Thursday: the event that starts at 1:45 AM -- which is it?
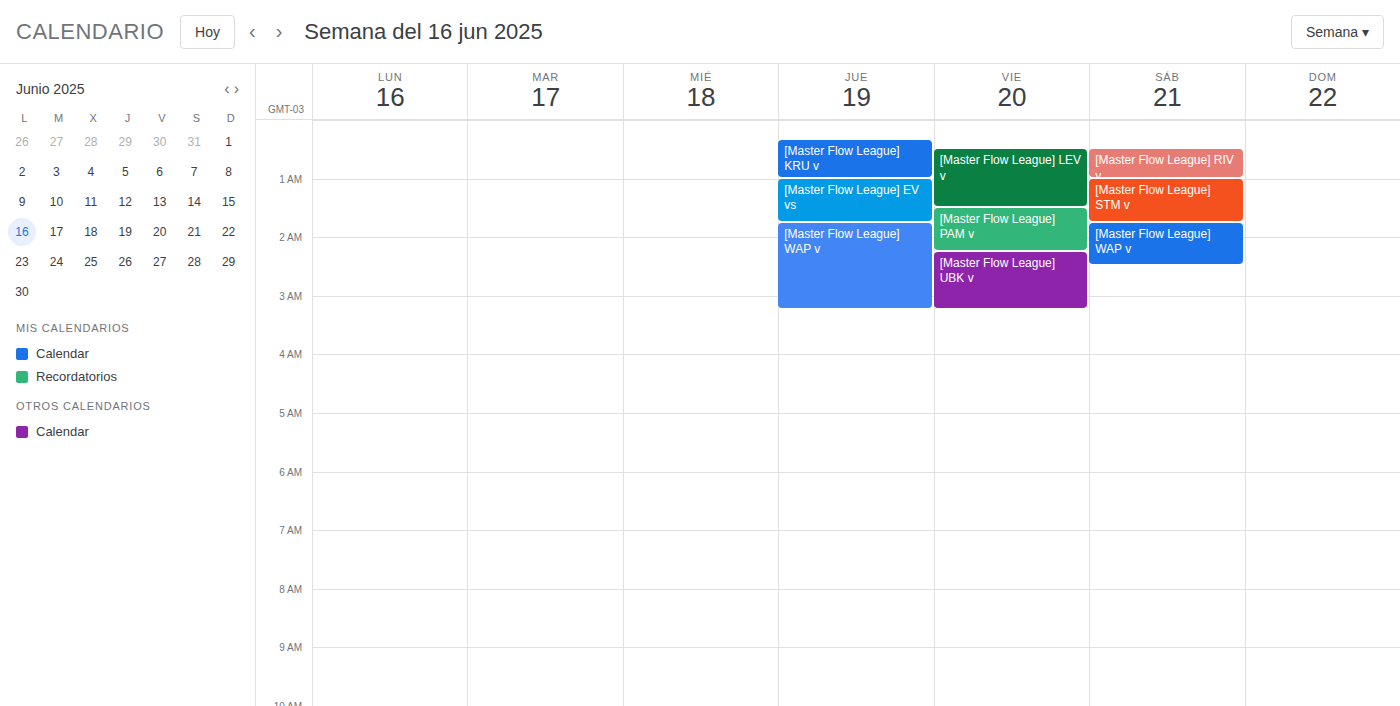
"[Master Flow League] WAP v"